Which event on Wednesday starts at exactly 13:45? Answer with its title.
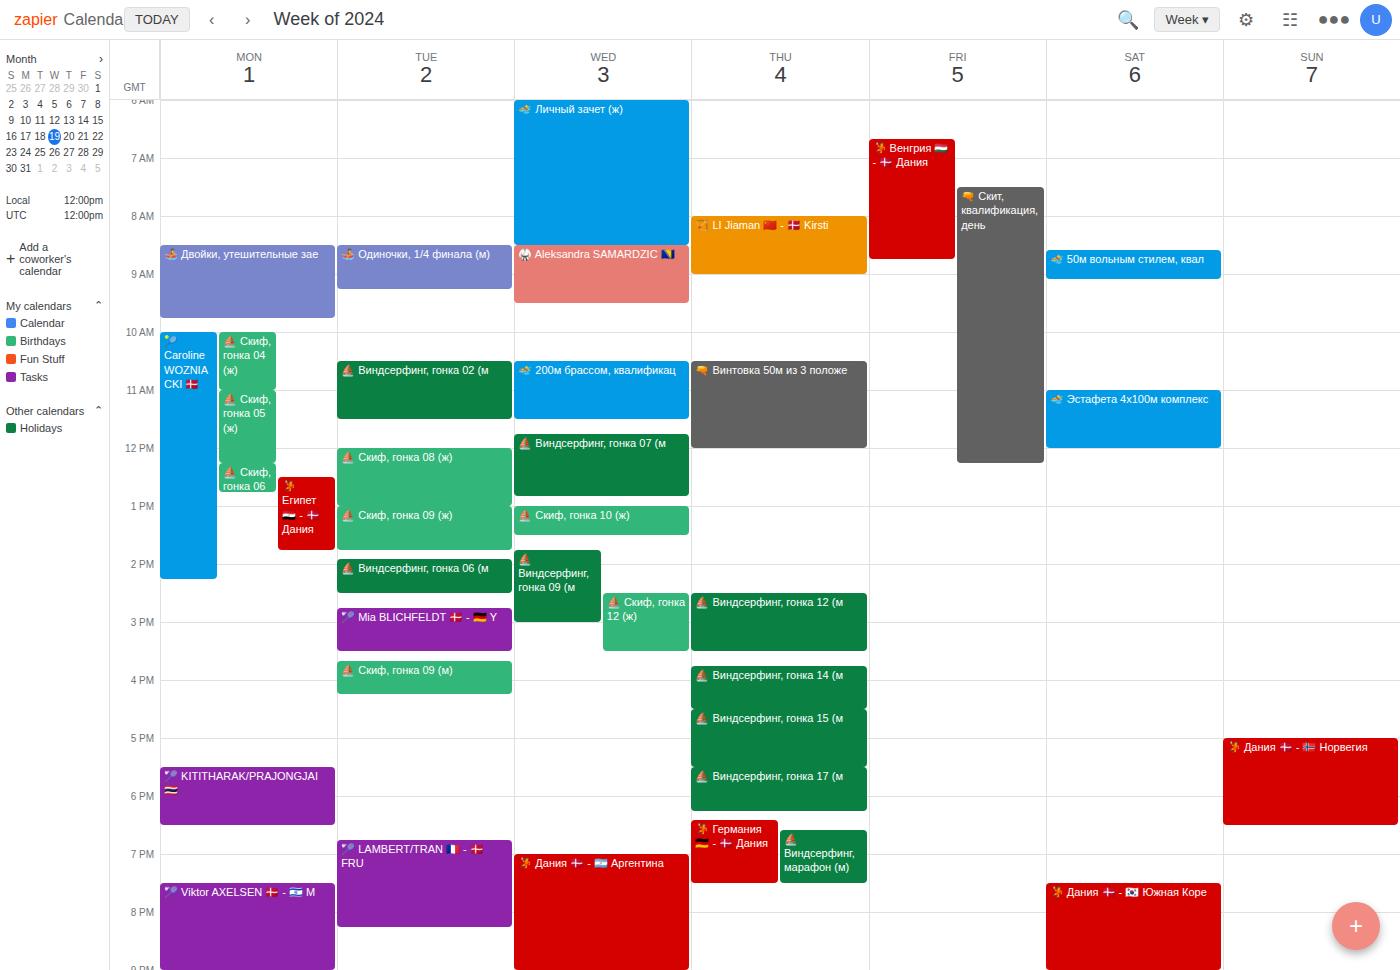
"⛵ Виндсерфинг, гонка 09 (м"